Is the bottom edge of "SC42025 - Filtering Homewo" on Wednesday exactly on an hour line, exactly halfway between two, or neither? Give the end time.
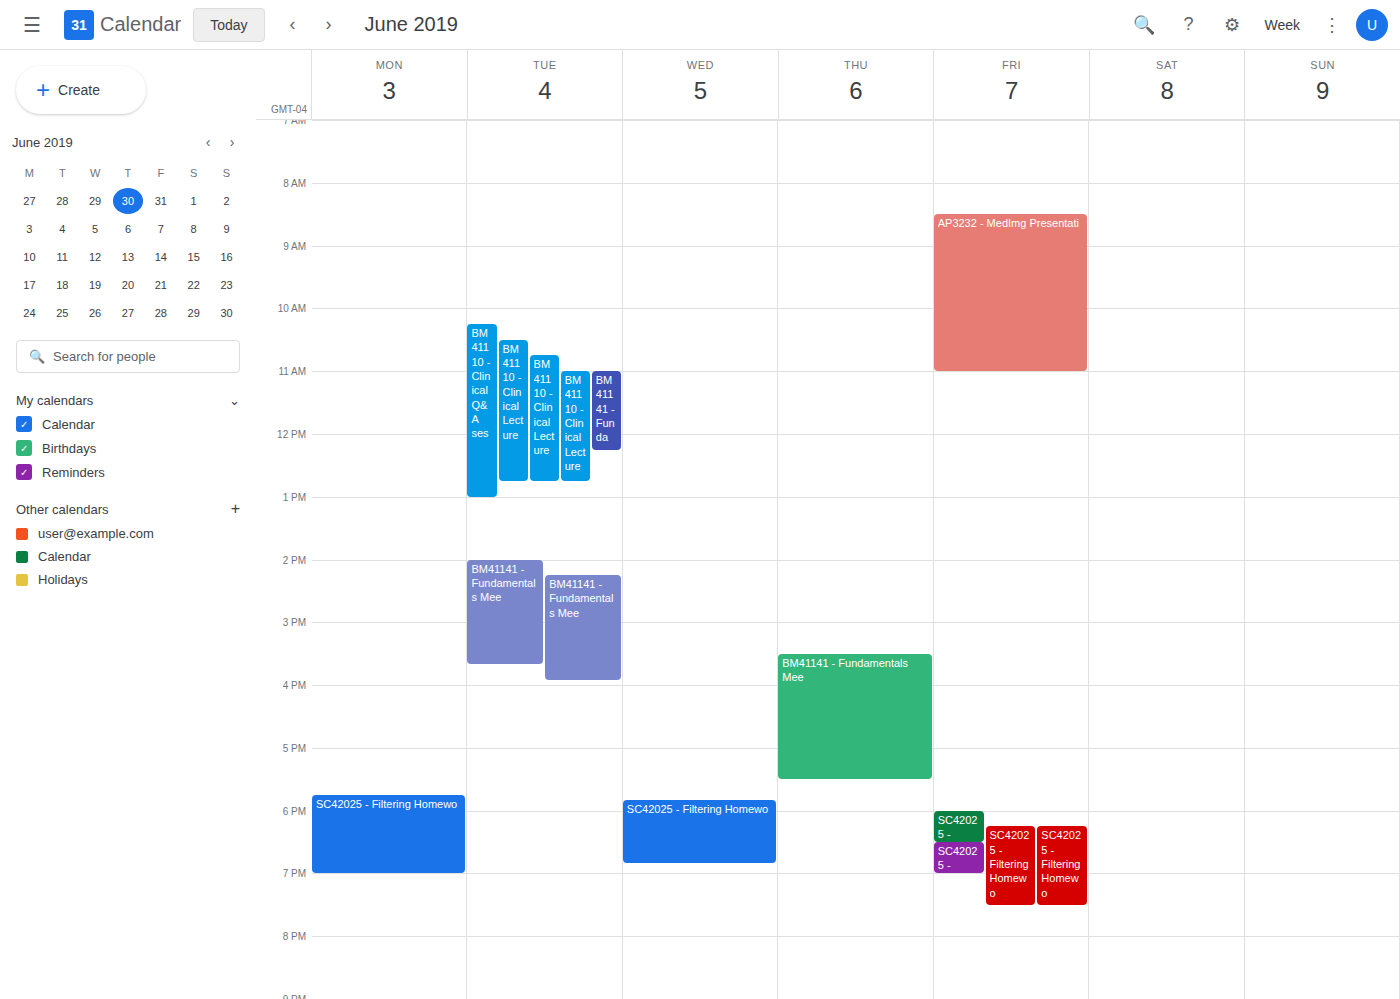
6:50 PM -- neither: 50 minutes below the 6 PM line and 10 minutes above the 7 PM line.